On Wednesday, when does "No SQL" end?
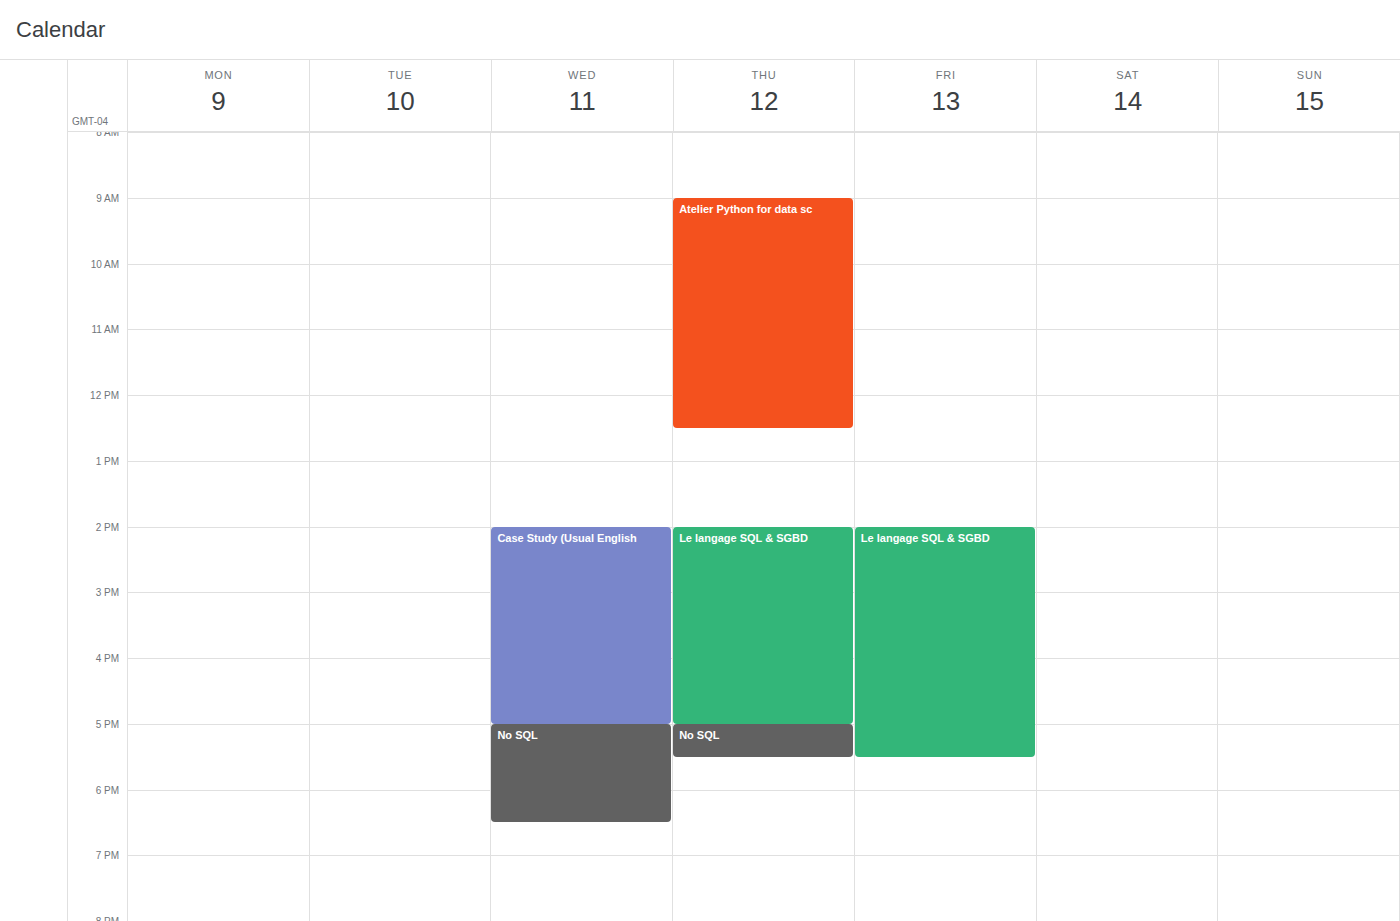
6:30 PM